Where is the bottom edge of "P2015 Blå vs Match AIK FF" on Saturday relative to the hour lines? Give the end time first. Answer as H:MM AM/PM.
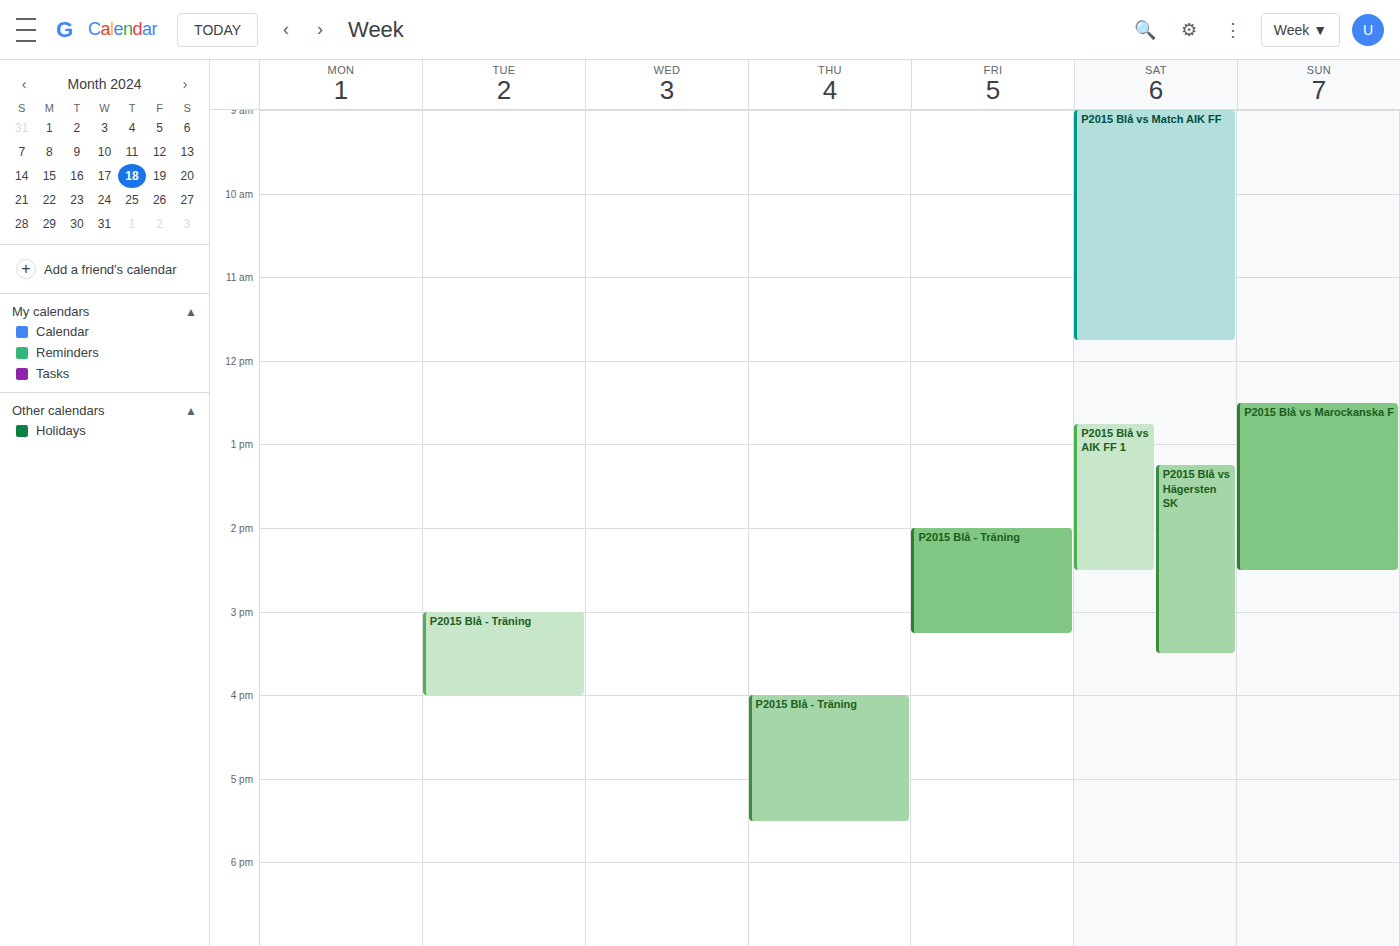
11:45 AM -- neither: three quarters of the way from the 11 AM line to the 12 PM line.